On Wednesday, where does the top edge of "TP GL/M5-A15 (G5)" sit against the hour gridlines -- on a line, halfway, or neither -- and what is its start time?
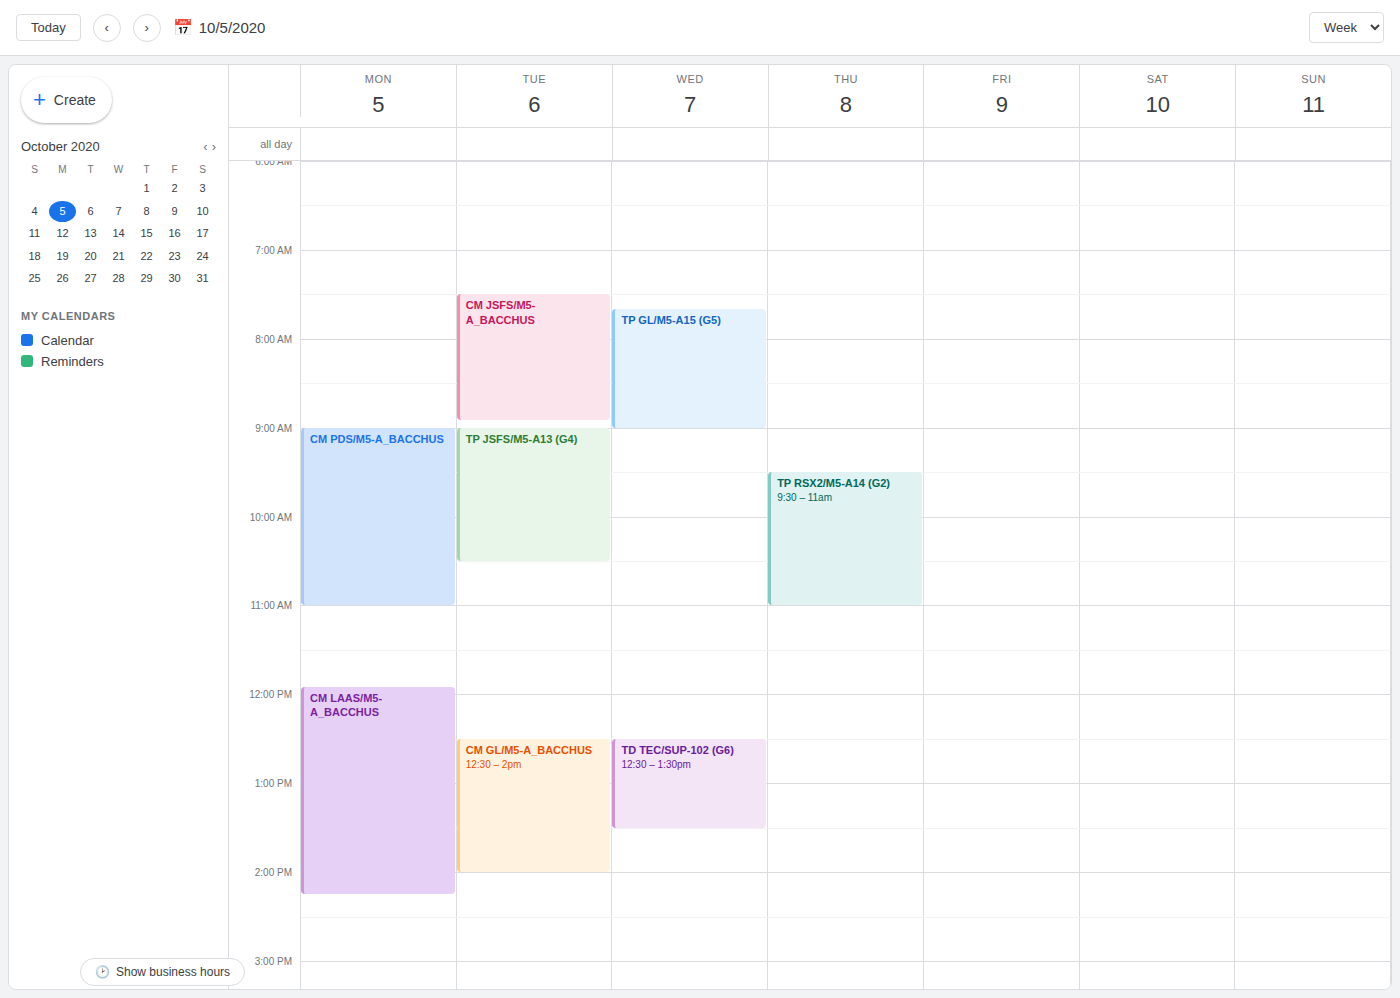
7:40 AM -- neither: 40 minutes below the 7 AM line and 20 minutes above the 8 AM line.